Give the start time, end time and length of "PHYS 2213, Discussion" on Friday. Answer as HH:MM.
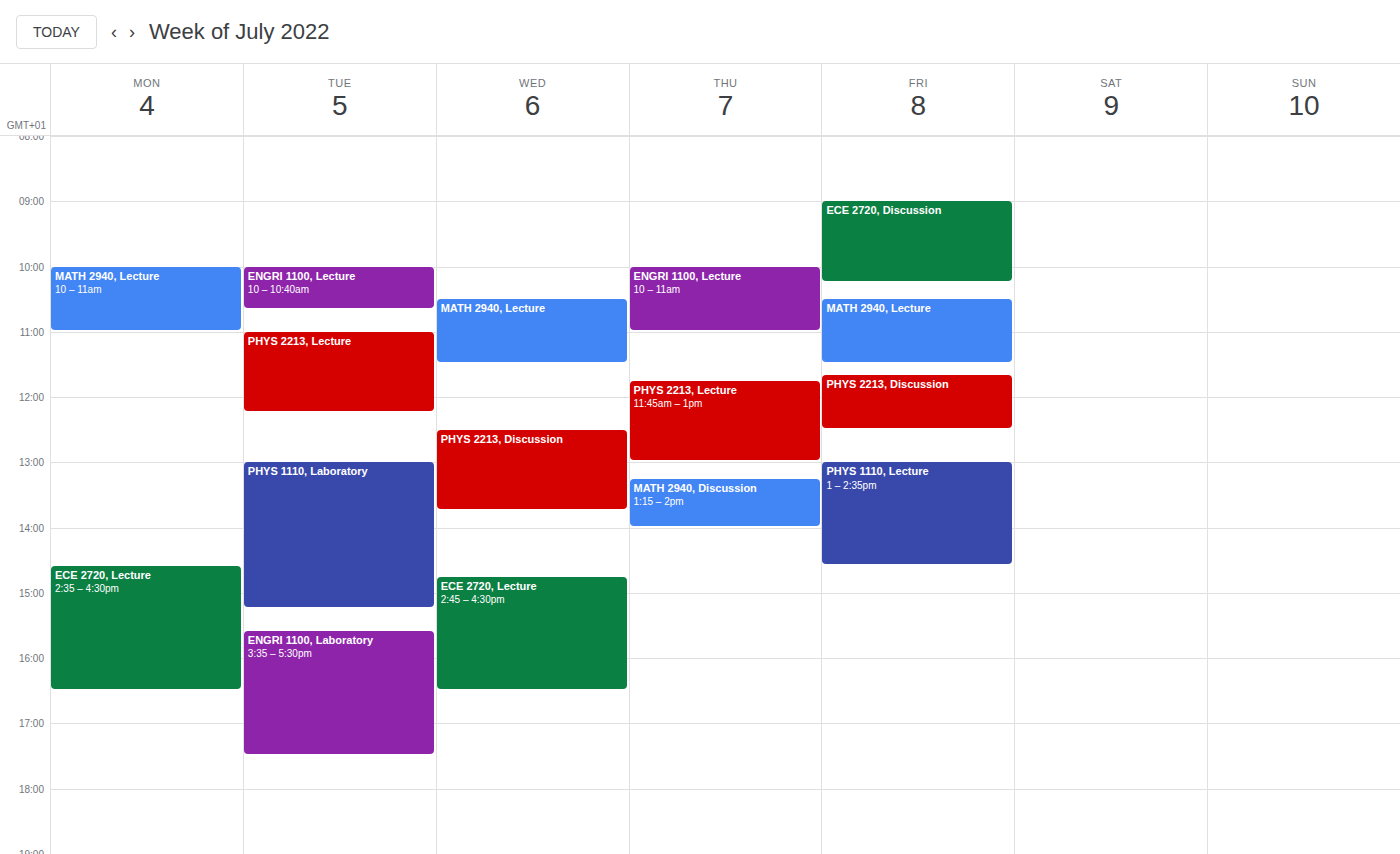
11:40 to 12:30, 50 minutes